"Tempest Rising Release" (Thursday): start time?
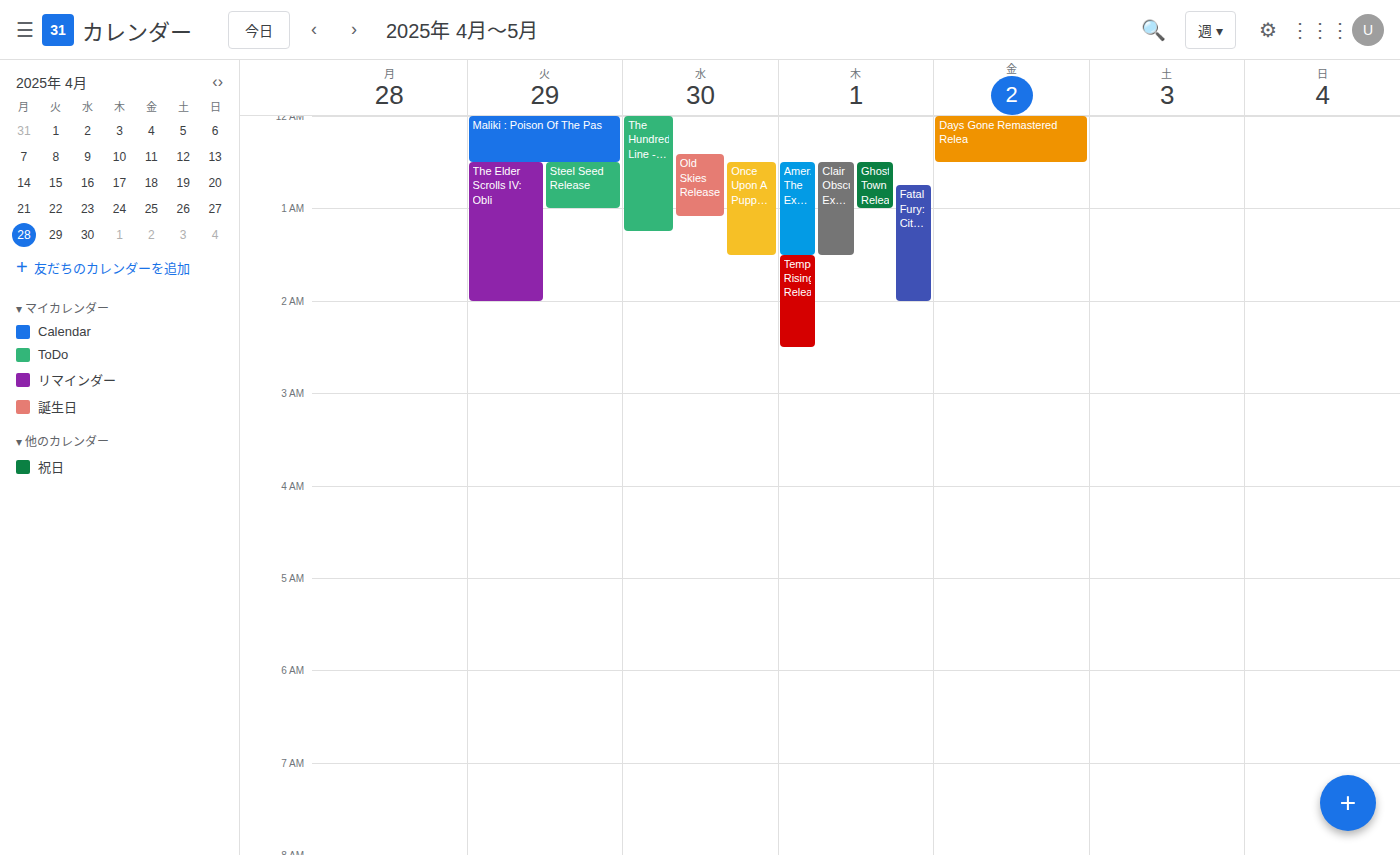
1:30 AM